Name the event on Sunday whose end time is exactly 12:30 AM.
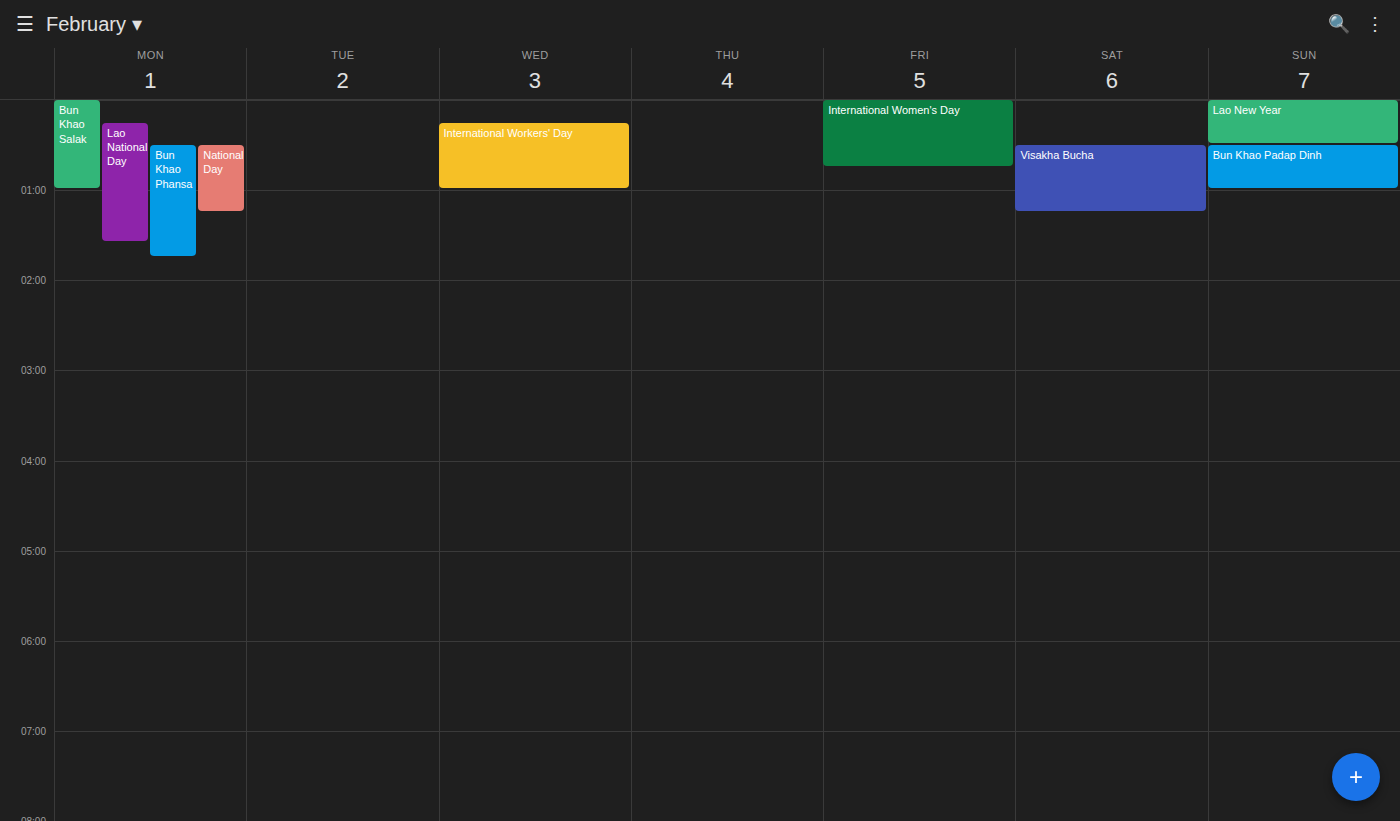
"Lao New Year"